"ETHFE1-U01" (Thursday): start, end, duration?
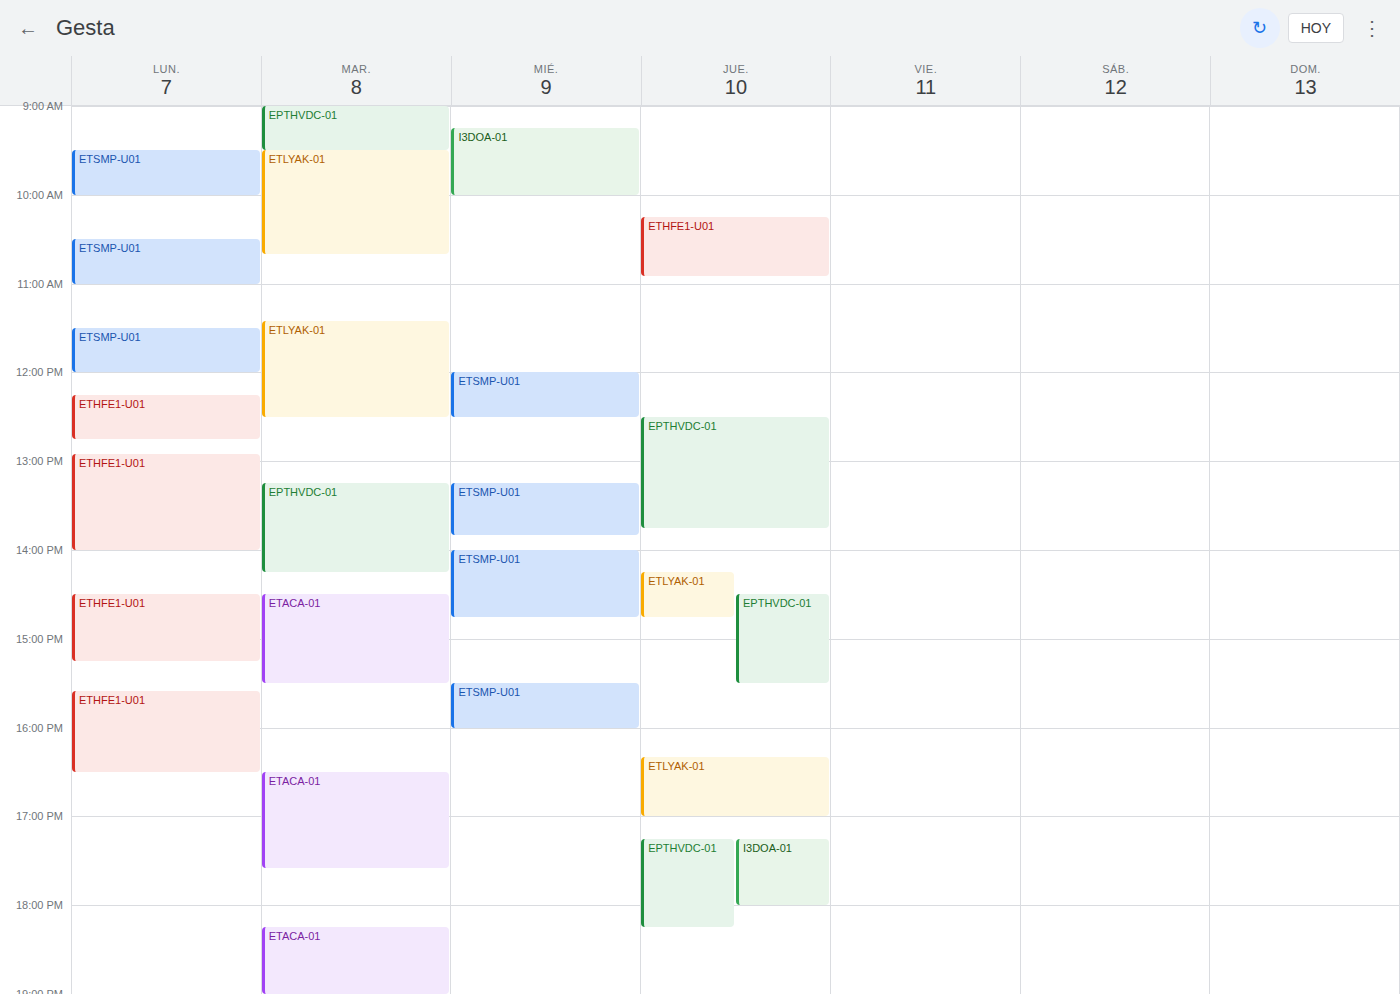
10:15 AM to 10:55 AM, 40 minutes